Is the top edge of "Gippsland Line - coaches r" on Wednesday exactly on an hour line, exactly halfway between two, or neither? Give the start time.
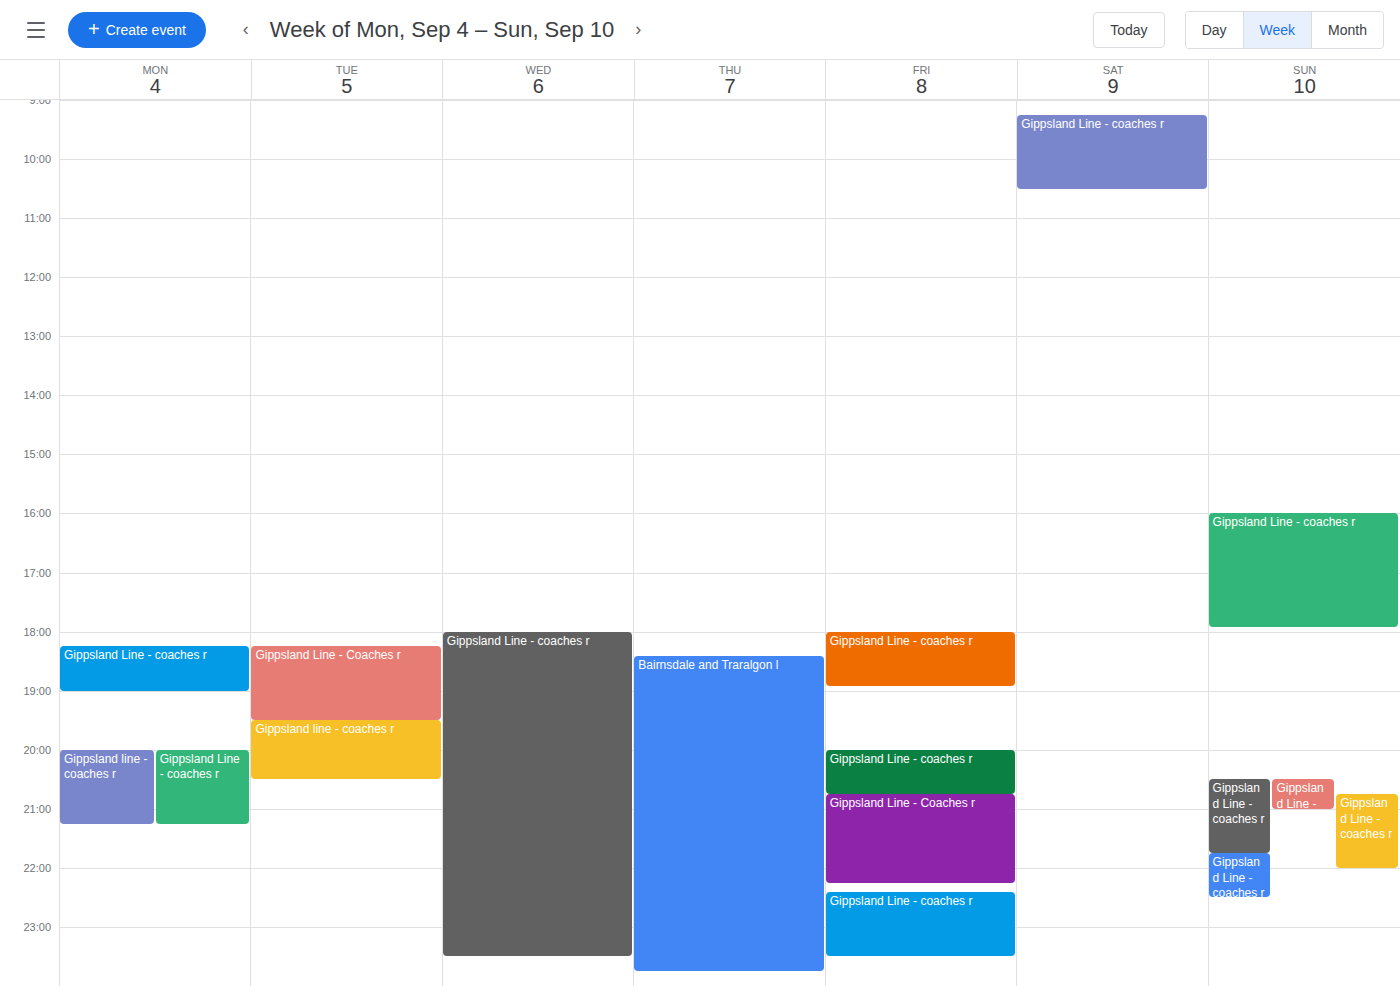
18:00 -- exactly on the 18:00 line.